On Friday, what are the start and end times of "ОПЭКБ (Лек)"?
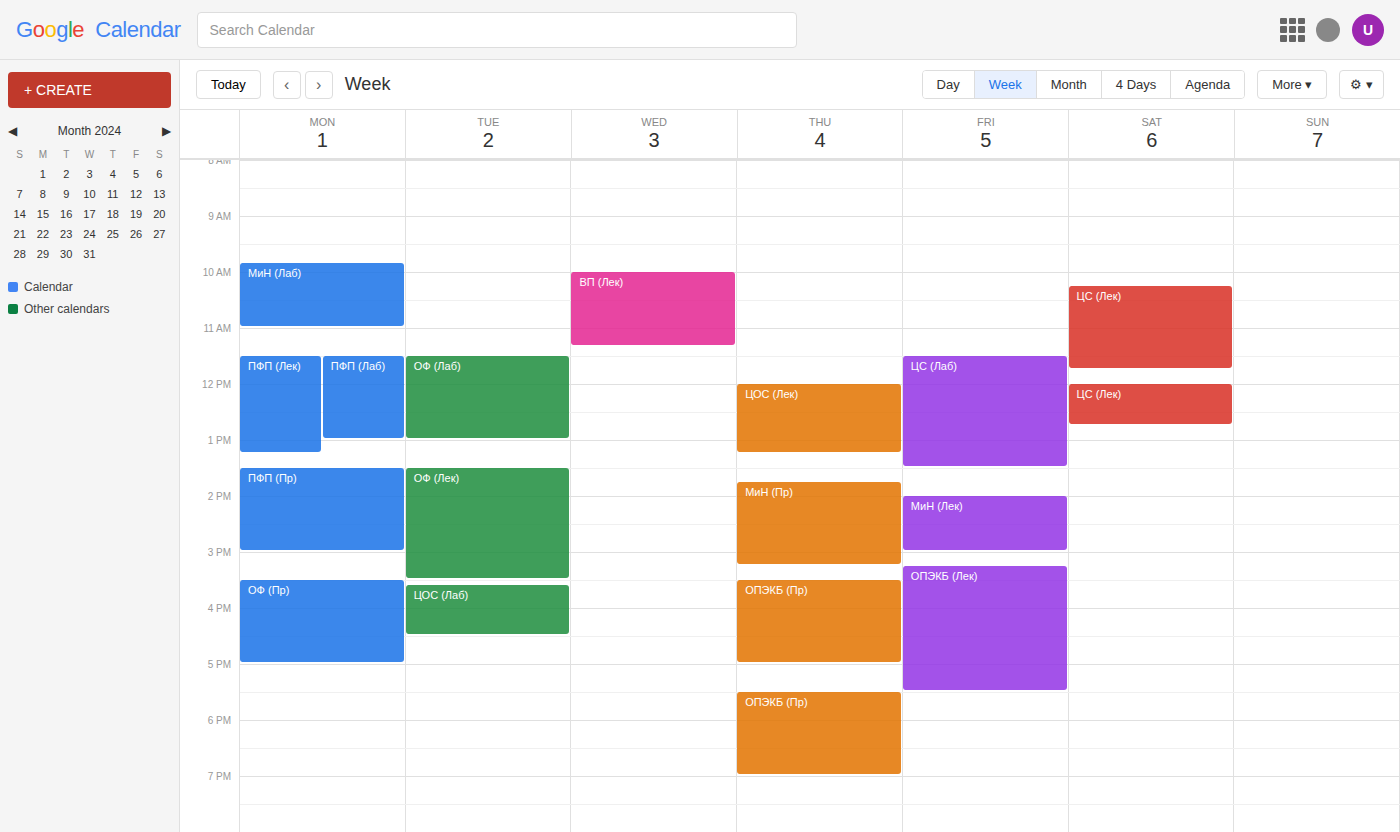
3:15 PM to 5:30 PM